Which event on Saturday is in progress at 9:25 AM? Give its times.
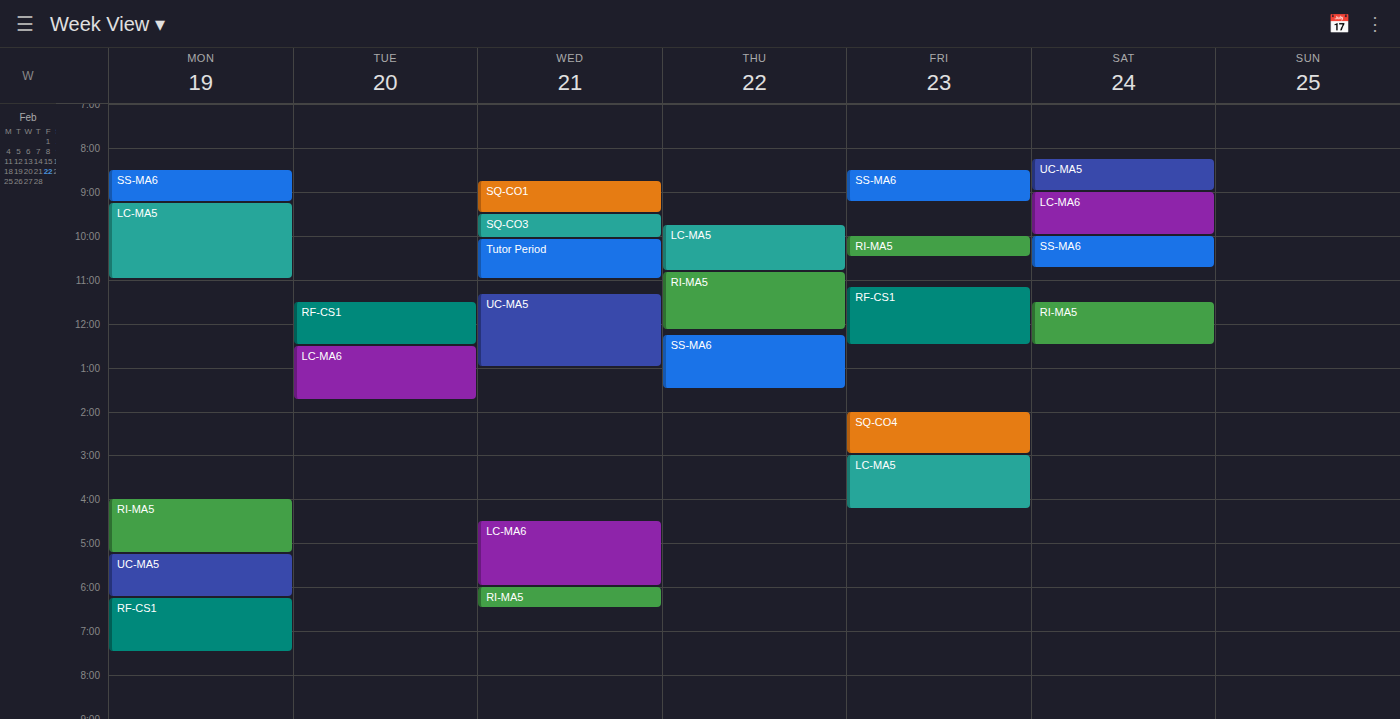
"LC-MA6", 9:00 AM to 10:00 AM